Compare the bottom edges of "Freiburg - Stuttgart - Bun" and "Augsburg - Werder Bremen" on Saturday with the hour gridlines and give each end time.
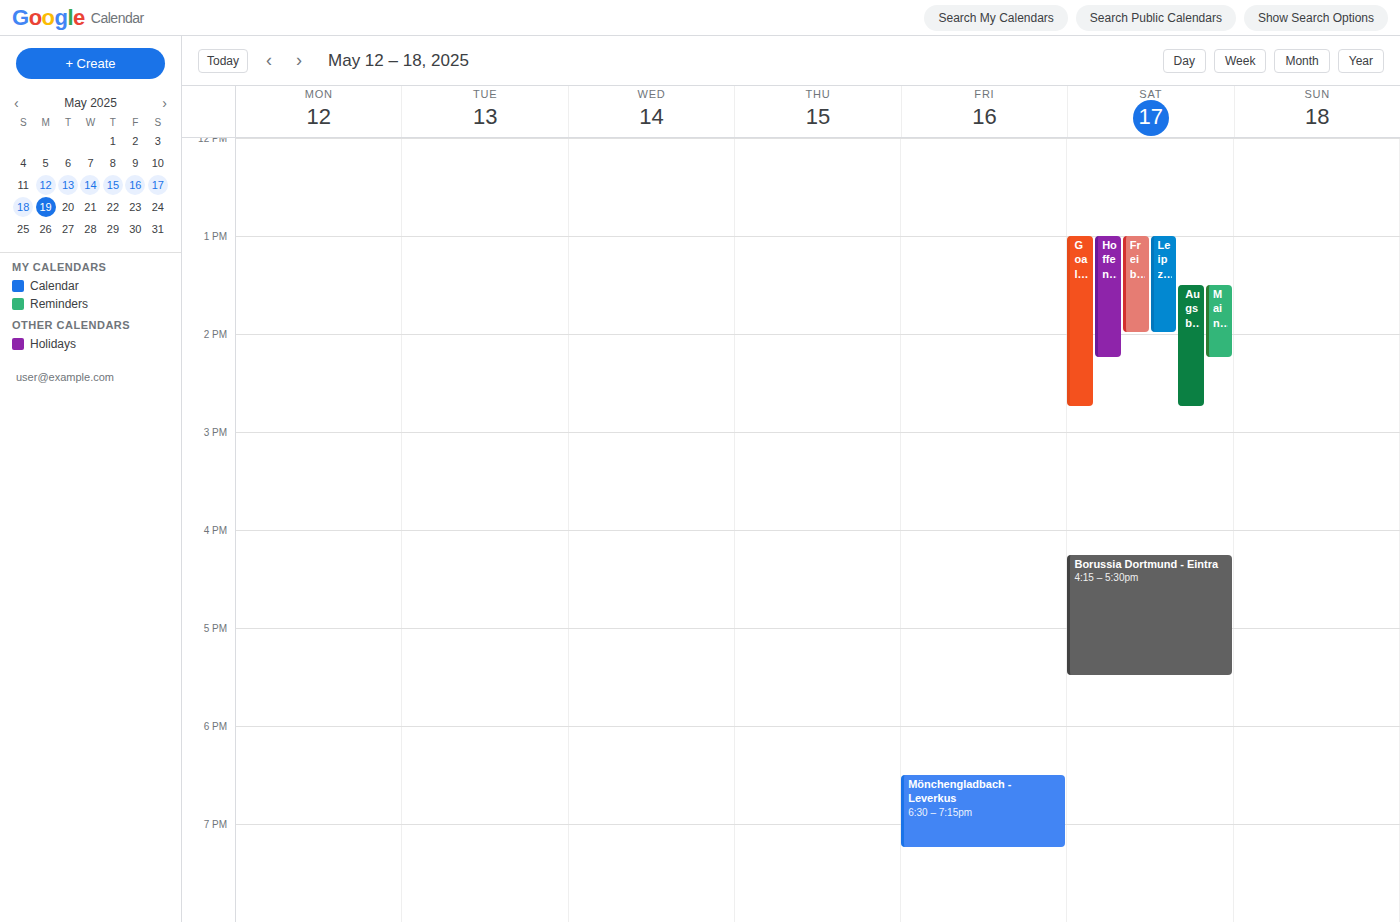
"Freiburg - Stuttgart - Bun": 2:00 PM, exactly on the 2 PM line. "Augsburg - Werder Bremen": 2:45 PM, neither: three quarters of the way from the 2 PM line to the 3 PM line.